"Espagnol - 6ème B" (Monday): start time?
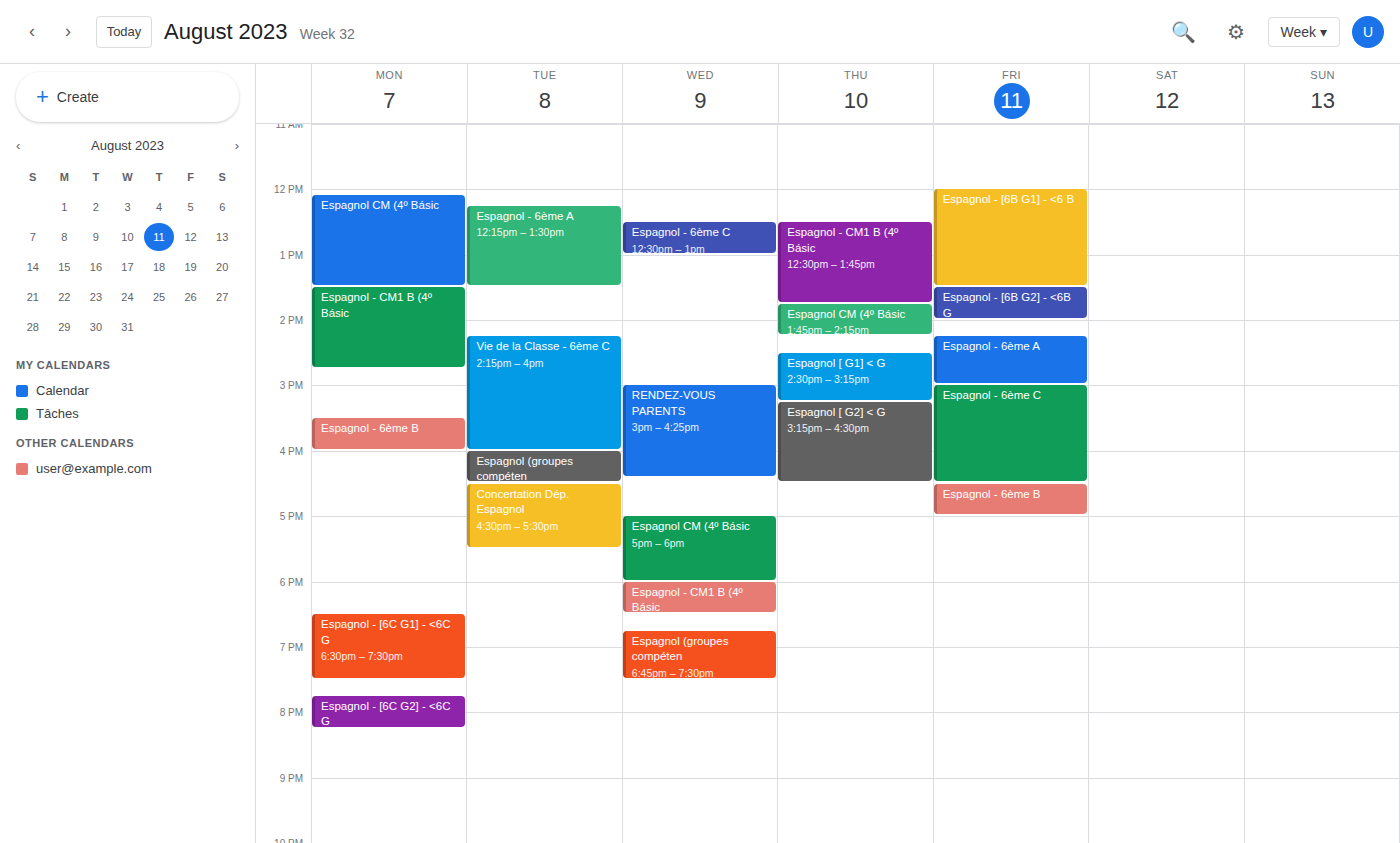
3:30 PM